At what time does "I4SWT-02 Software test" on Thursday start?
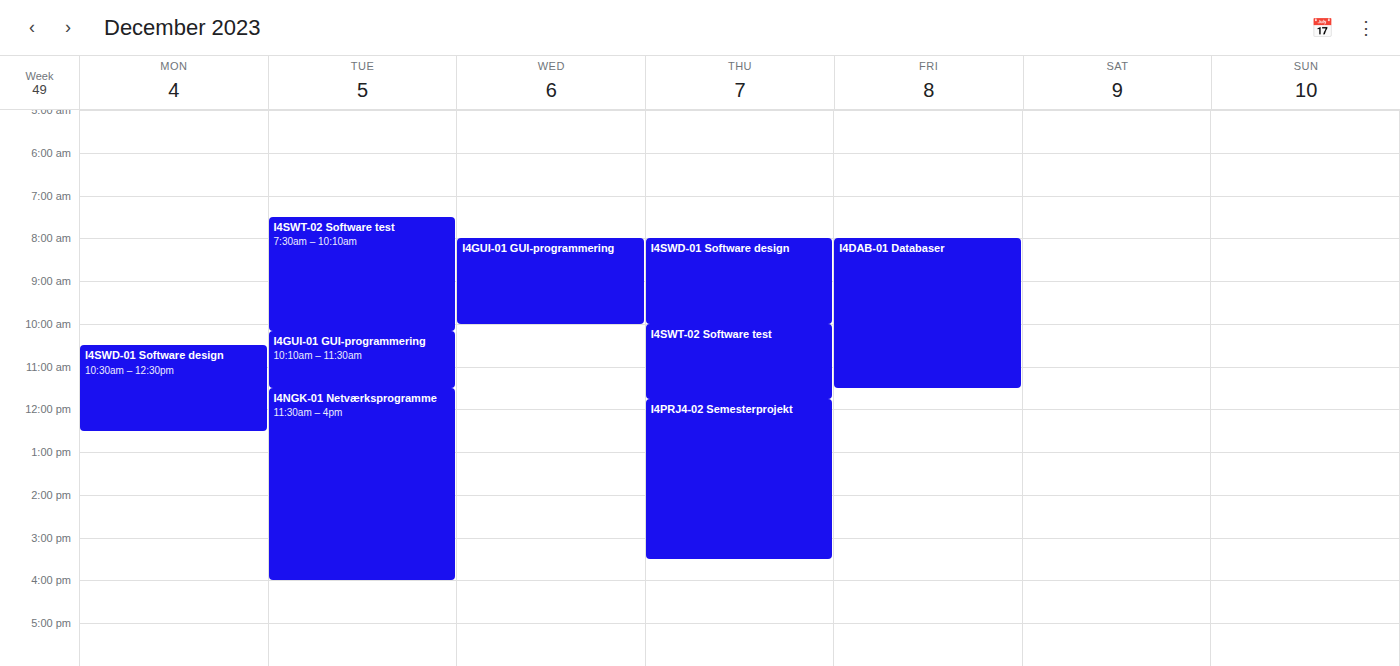
10:00 AM